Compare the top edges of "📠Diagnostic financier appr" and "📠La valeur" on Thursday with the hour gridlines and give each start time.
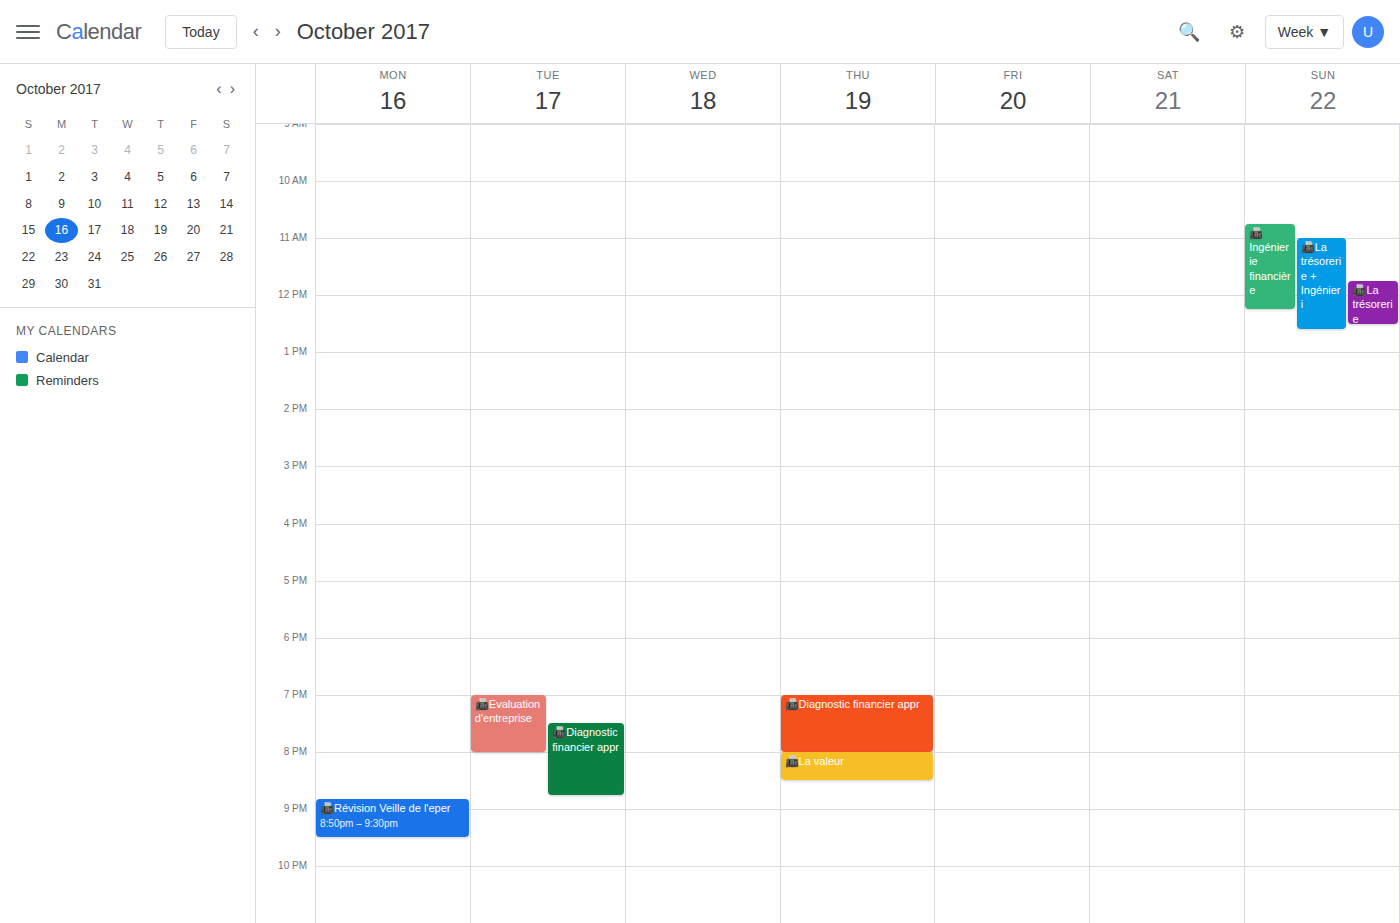
"📠Diagnostic financier appr": 7:00 PM, exactly on the 7 PM line. "📠La valeur": 8:00 PM, exactly on the 8 PM line.